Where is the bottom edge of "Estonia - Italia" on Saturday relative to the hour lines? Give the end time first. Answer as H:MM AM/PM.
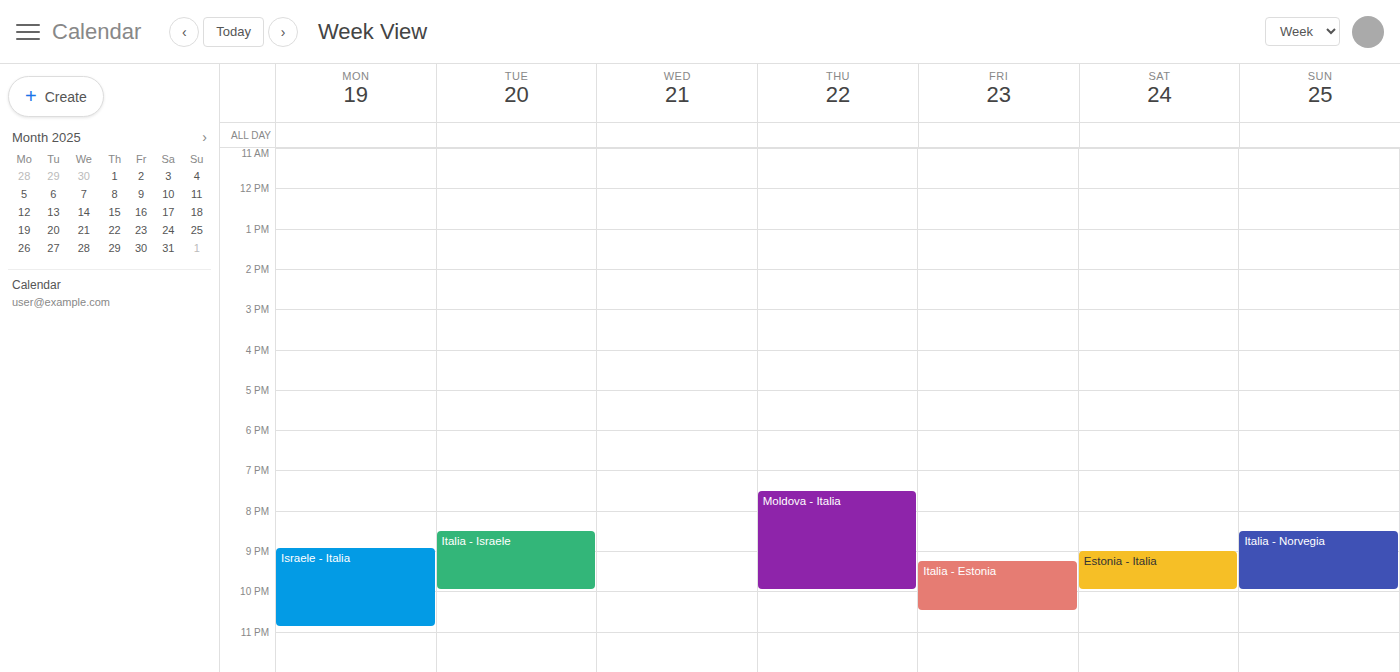
10:00 PM -- exactly on the 10 PM line.